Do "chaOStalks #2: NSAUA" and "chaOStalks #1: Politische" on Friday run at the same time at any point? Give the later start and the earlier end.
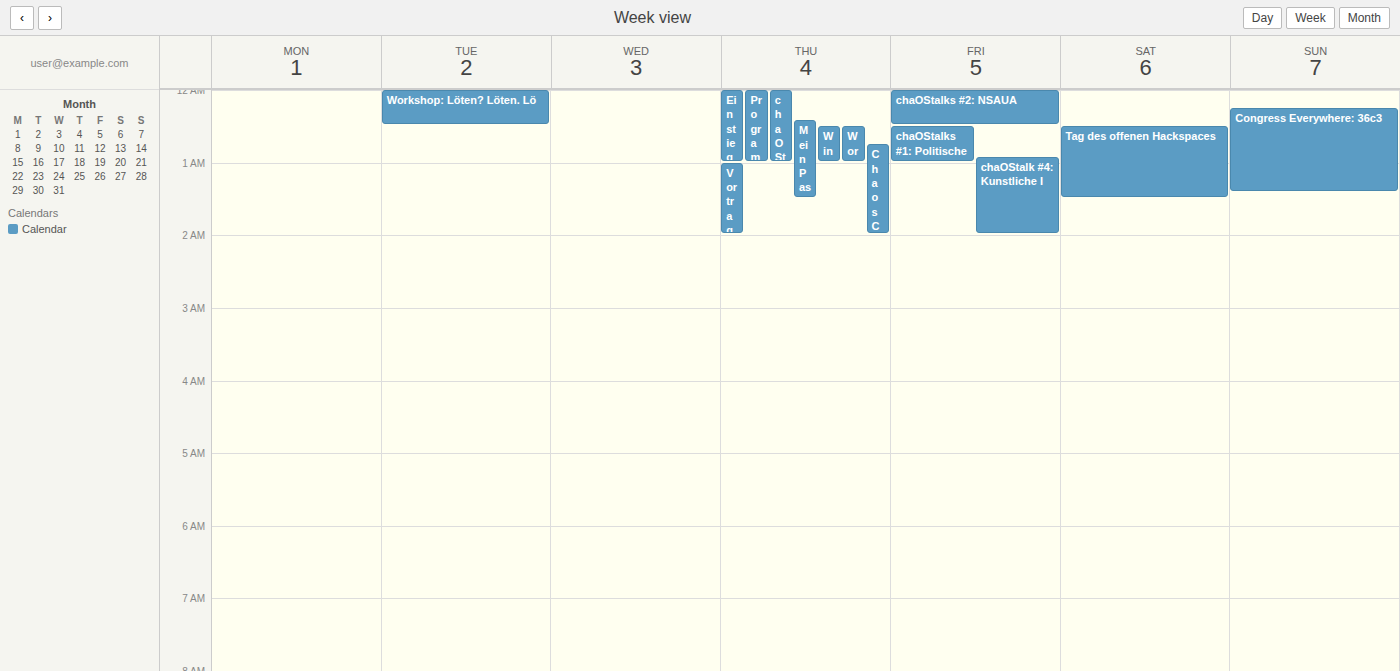
"chaOStalks #2: NSAUA" ends at 12:30 AM, exactly when "chaOStalks #1: Politische" starts -- they touch but do not overlap.